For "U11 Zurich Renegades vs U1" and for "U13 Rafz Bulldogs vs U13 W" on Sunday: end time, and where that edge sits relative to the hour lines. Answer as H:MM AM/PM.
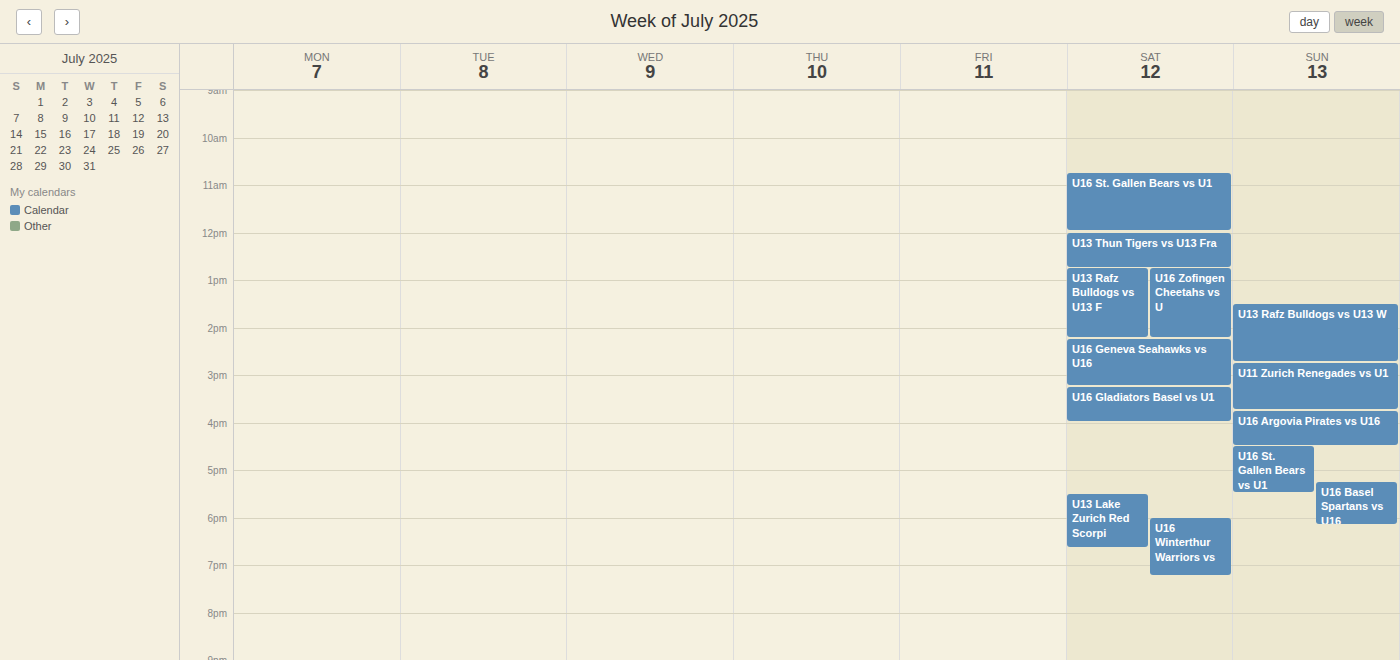
"U11 Zurich Renegades vs U1": 3:45 PM, neither: three quarters of the way from the 3 PM line to the 4 PM line. "U13 Rafz Bulldogs vs U13 W": 2:45 PM, neither: three quarters of the way from the 2 PM line to the 3 PM line.